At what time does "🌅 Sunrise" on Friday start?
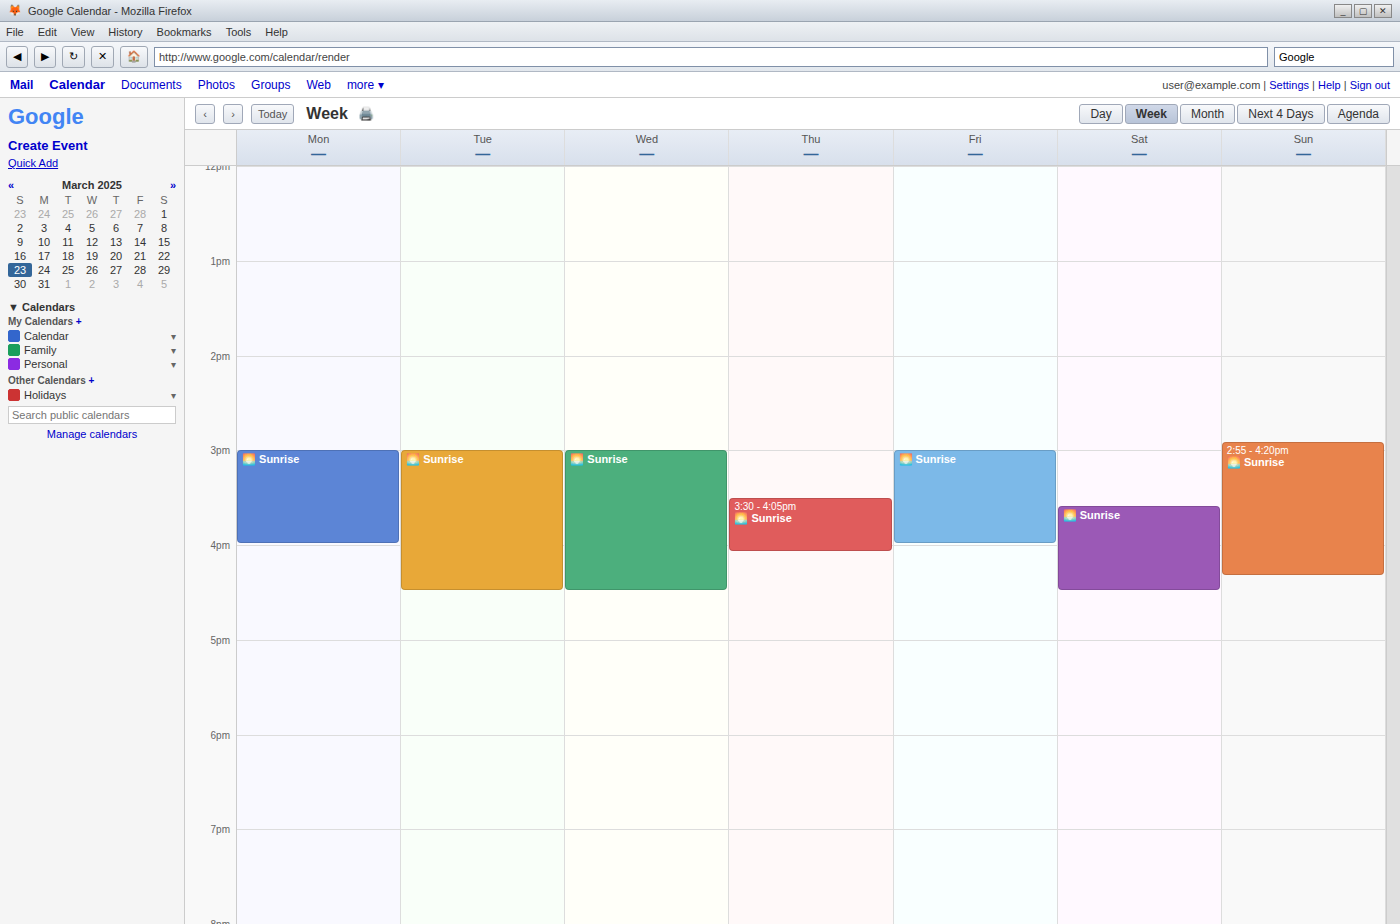
3:00 PM